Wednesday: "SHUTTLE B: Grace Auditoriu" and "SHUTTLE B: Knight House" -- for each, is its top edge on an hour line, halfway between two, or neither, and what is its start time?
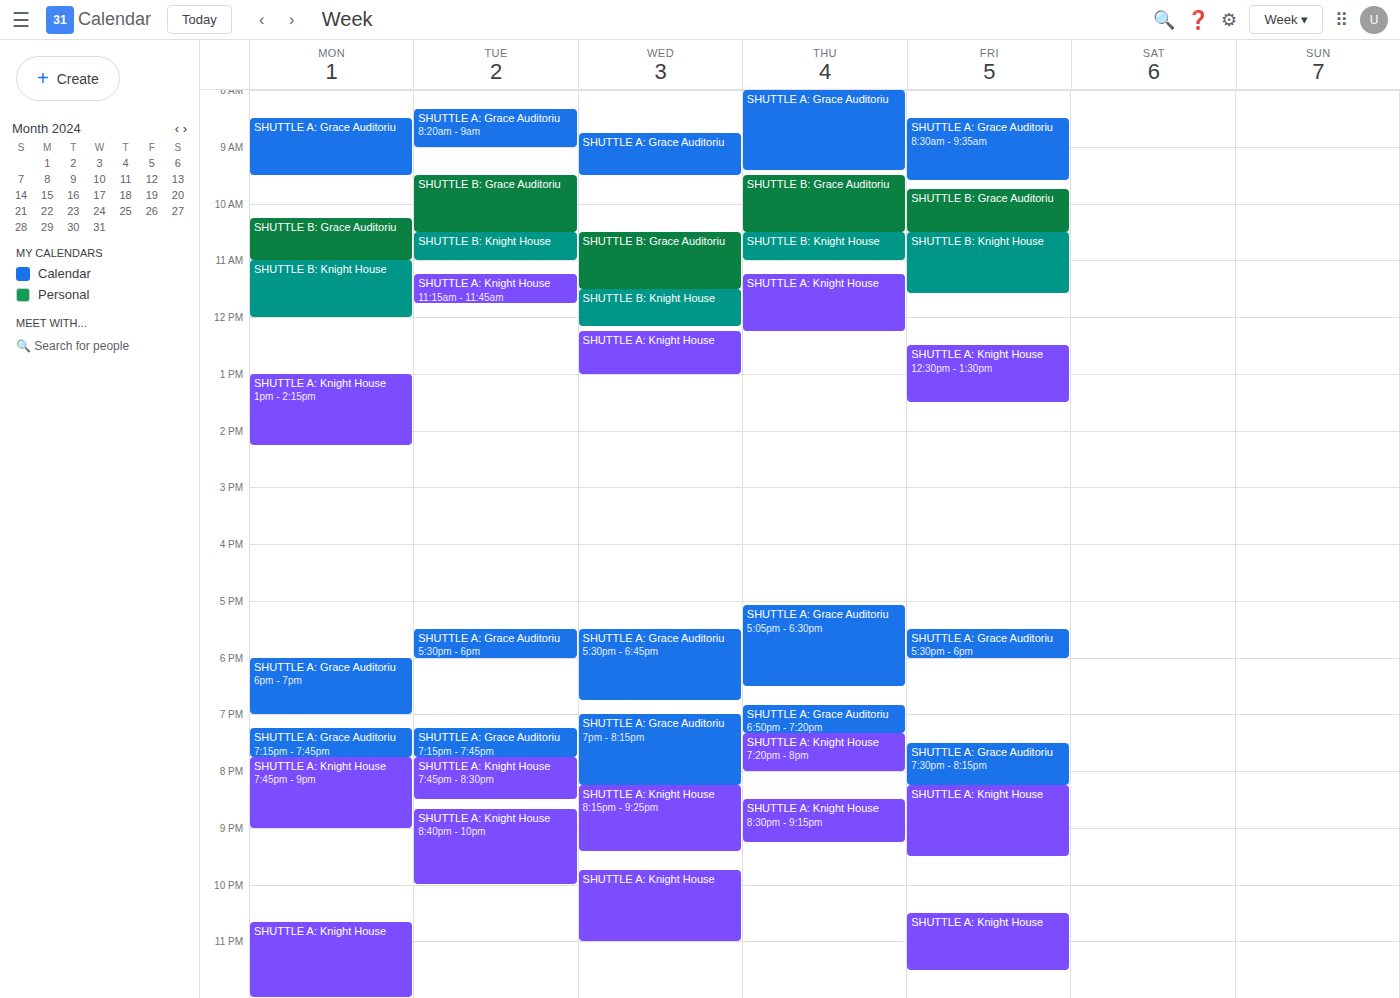
"SHUTTLE B: Grace Auditoriu": 10:30 AM, halfway between the 10 AM and 11 AM lines. "SHUTTLE B: Knight House": 11:30 AM, halfway between the 11 AM and 12 PM lines.